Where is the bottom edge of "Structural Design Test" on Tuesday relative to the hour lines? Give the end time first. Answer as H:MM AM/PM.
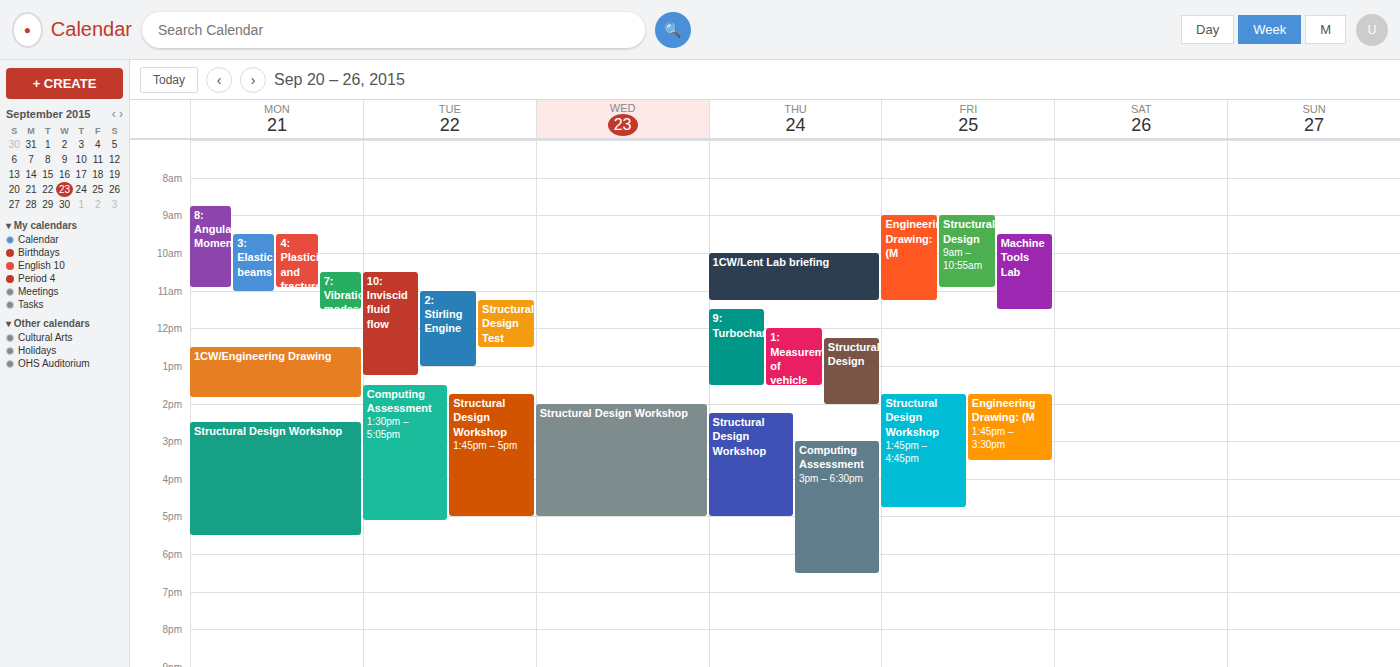
12:30 PM -- halfway between the 12 PM and 1 PM lines.